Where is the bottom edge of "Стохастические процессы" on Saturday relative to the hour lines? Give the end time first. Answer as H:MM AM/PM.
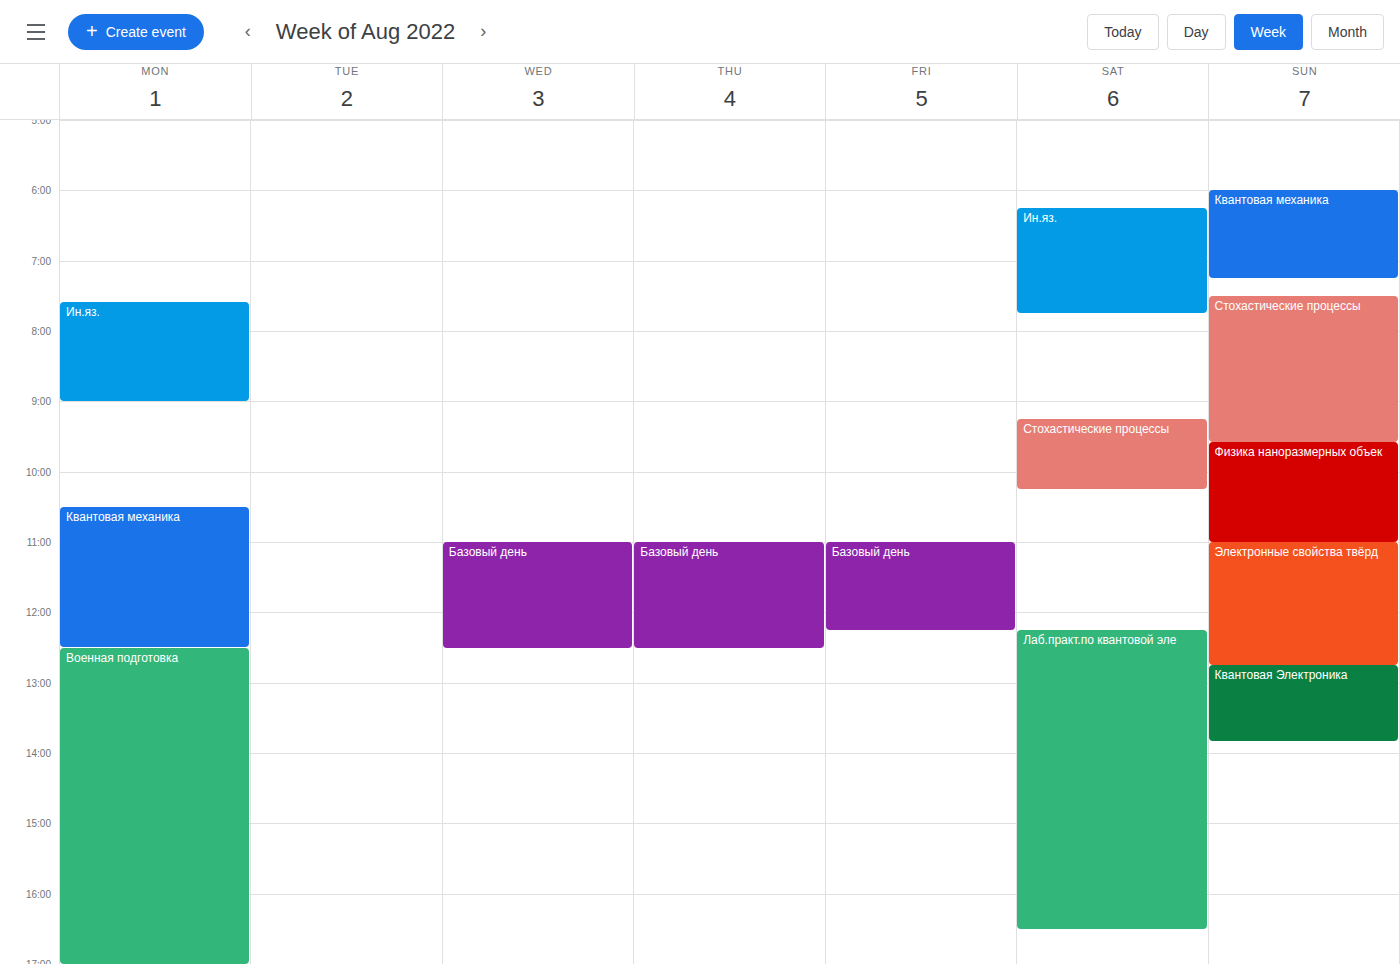
10:15 AM -- neither: a quarter of the way from the 10 AM line to the 11 AM line.